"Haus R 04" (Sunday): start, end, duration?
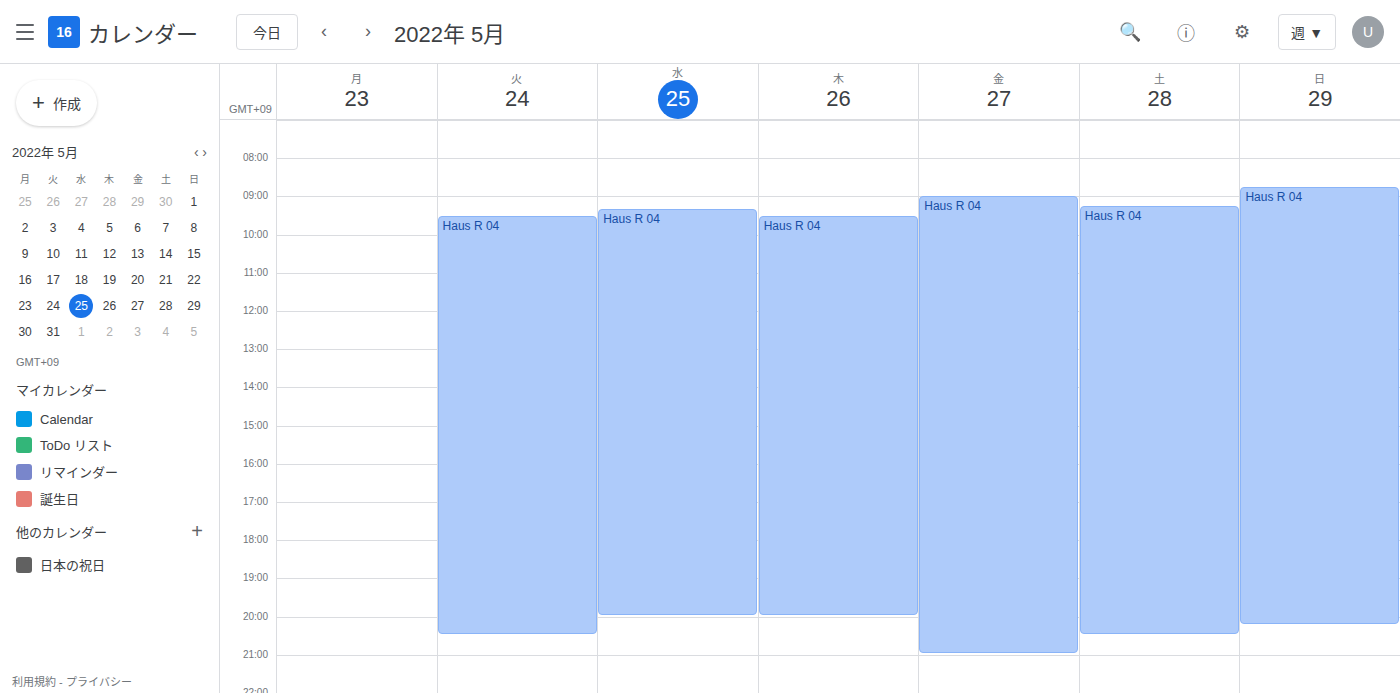
8:45 AM to 8:15 PM, 11 hours 30 minutes